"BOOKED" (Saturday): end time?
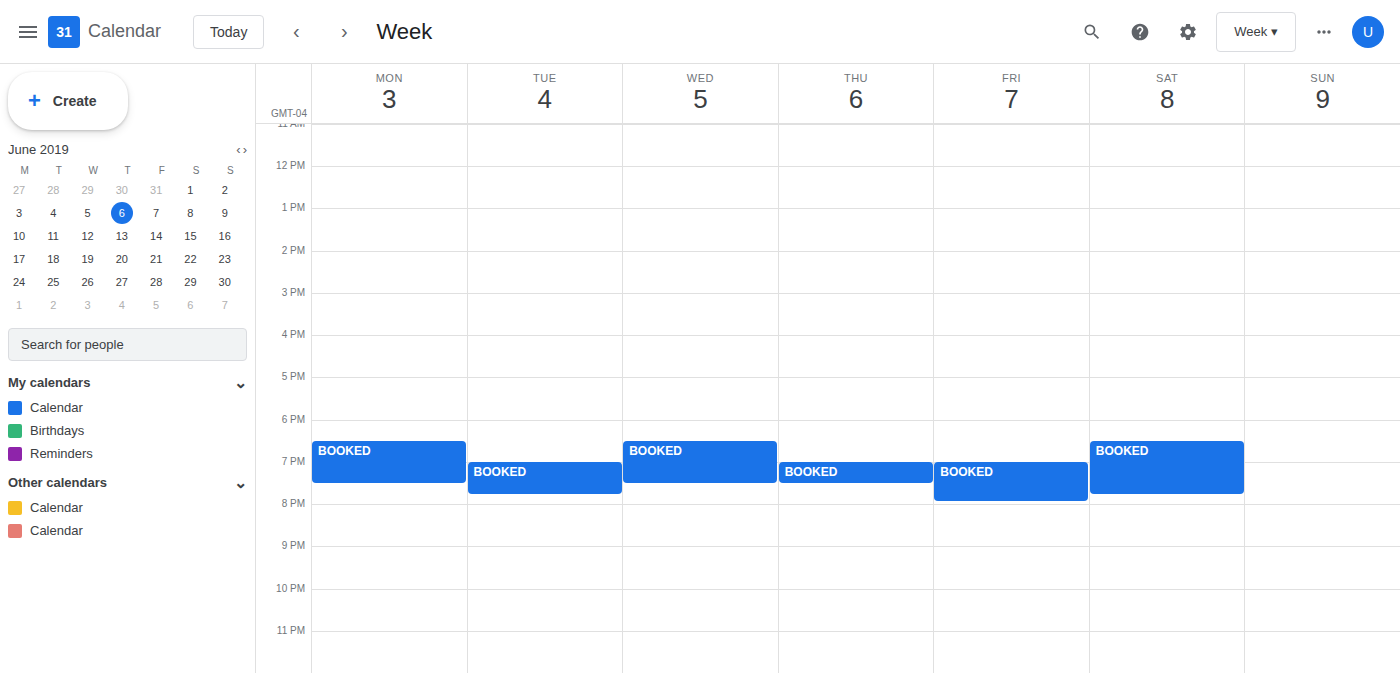
7:45 PM